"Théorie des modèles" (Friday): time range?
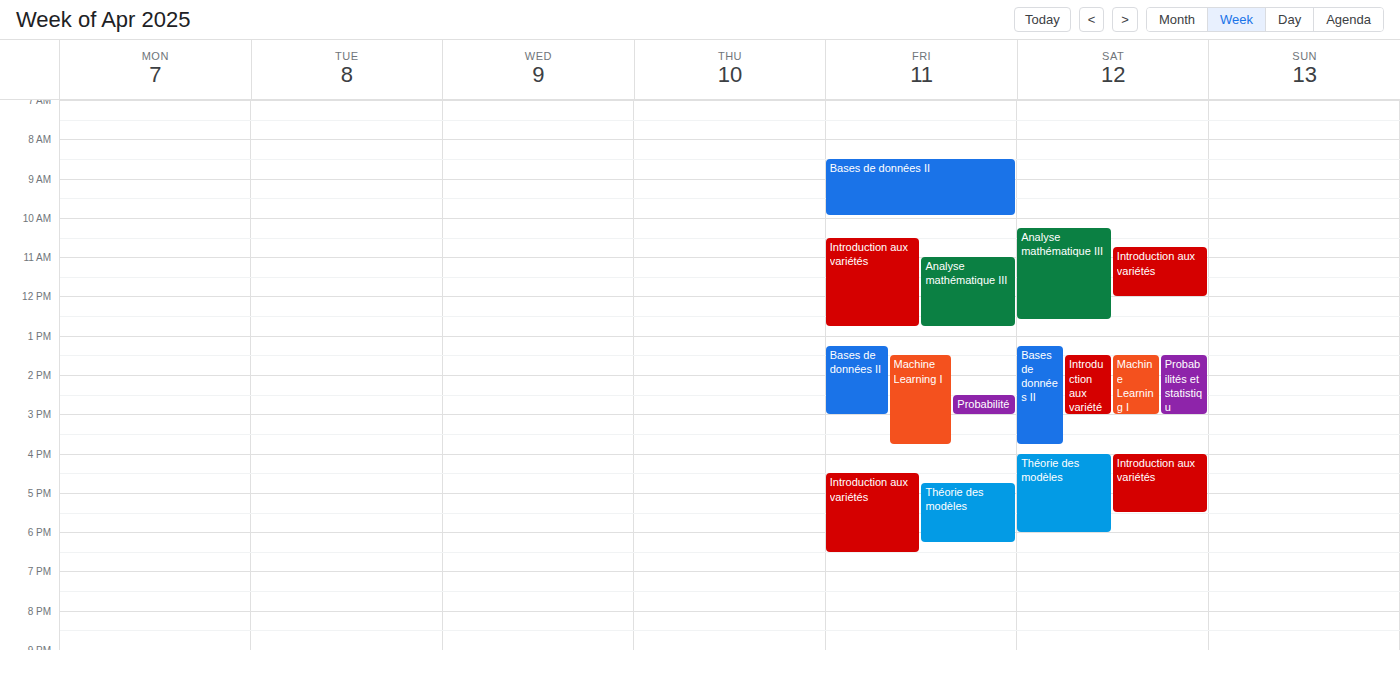
4:45 PM to 6:15 PM